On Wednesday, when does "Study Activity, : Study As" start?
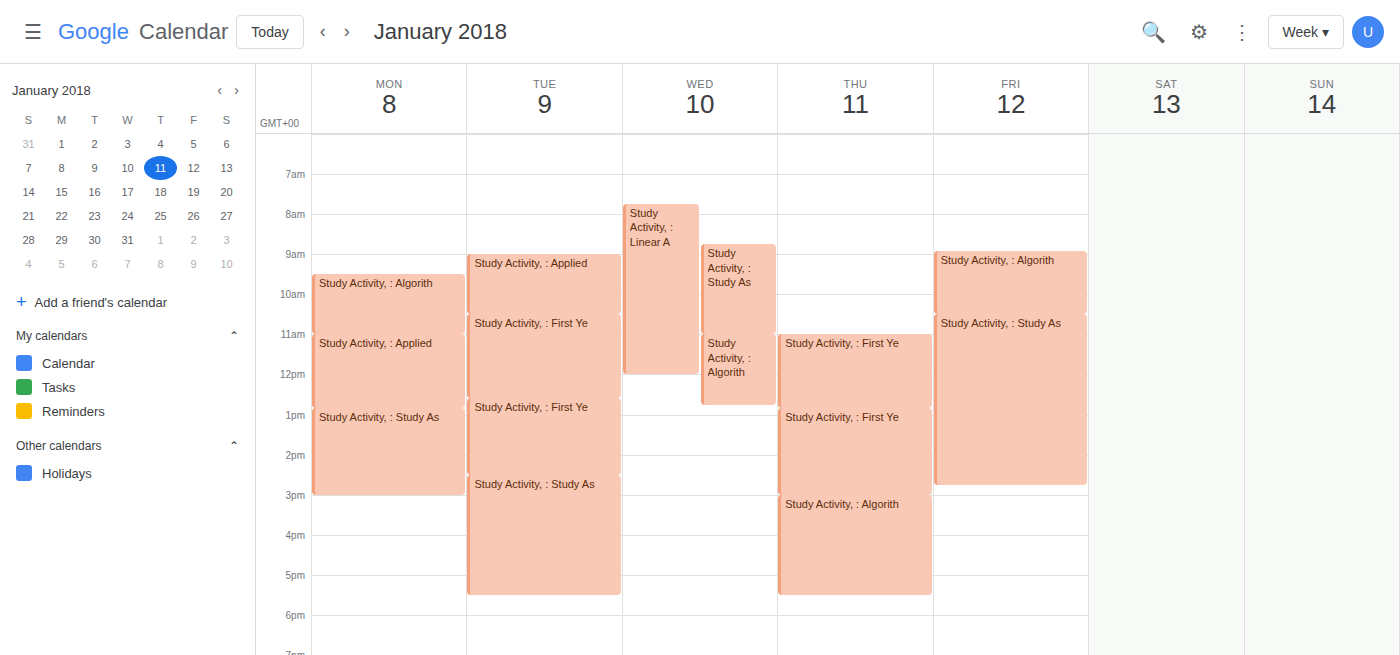
8:45 AM